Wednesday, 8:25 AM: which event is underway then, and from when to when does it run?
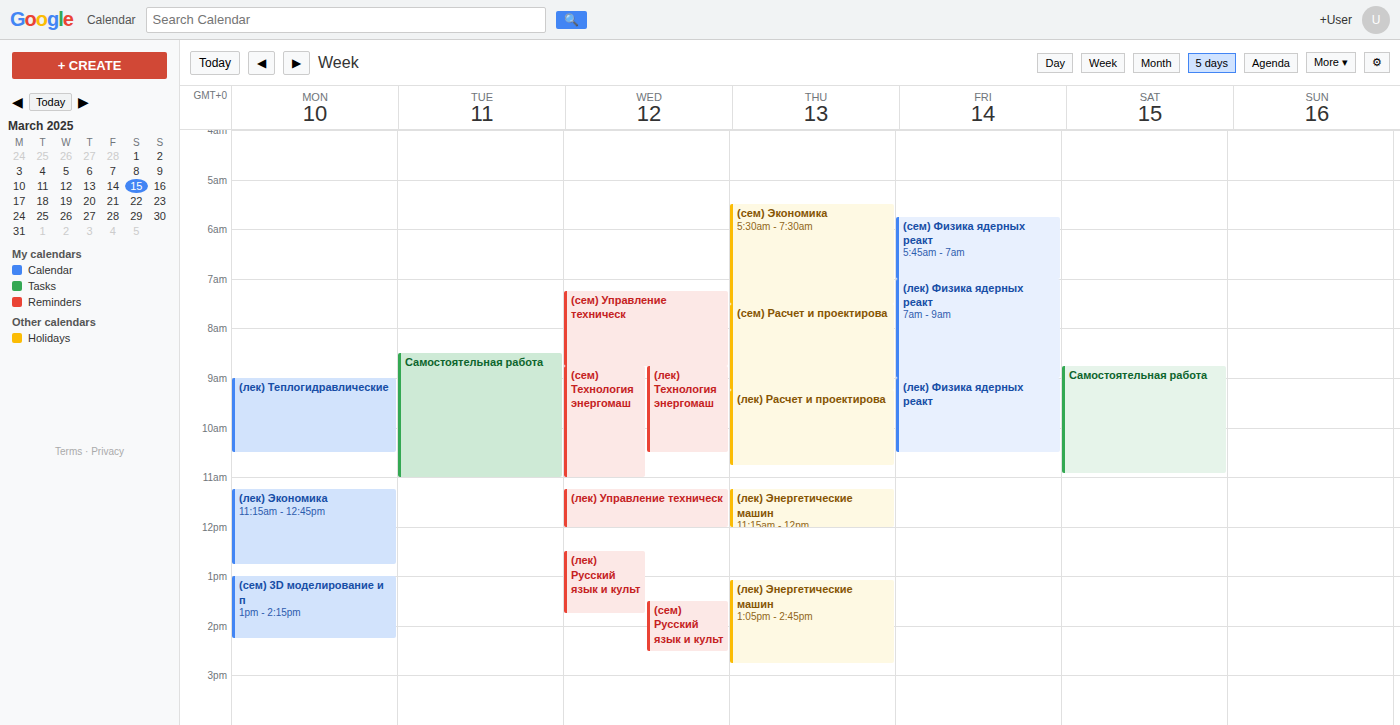
"(сем) Управление техническ", 7:15 AM to 8:45 AM